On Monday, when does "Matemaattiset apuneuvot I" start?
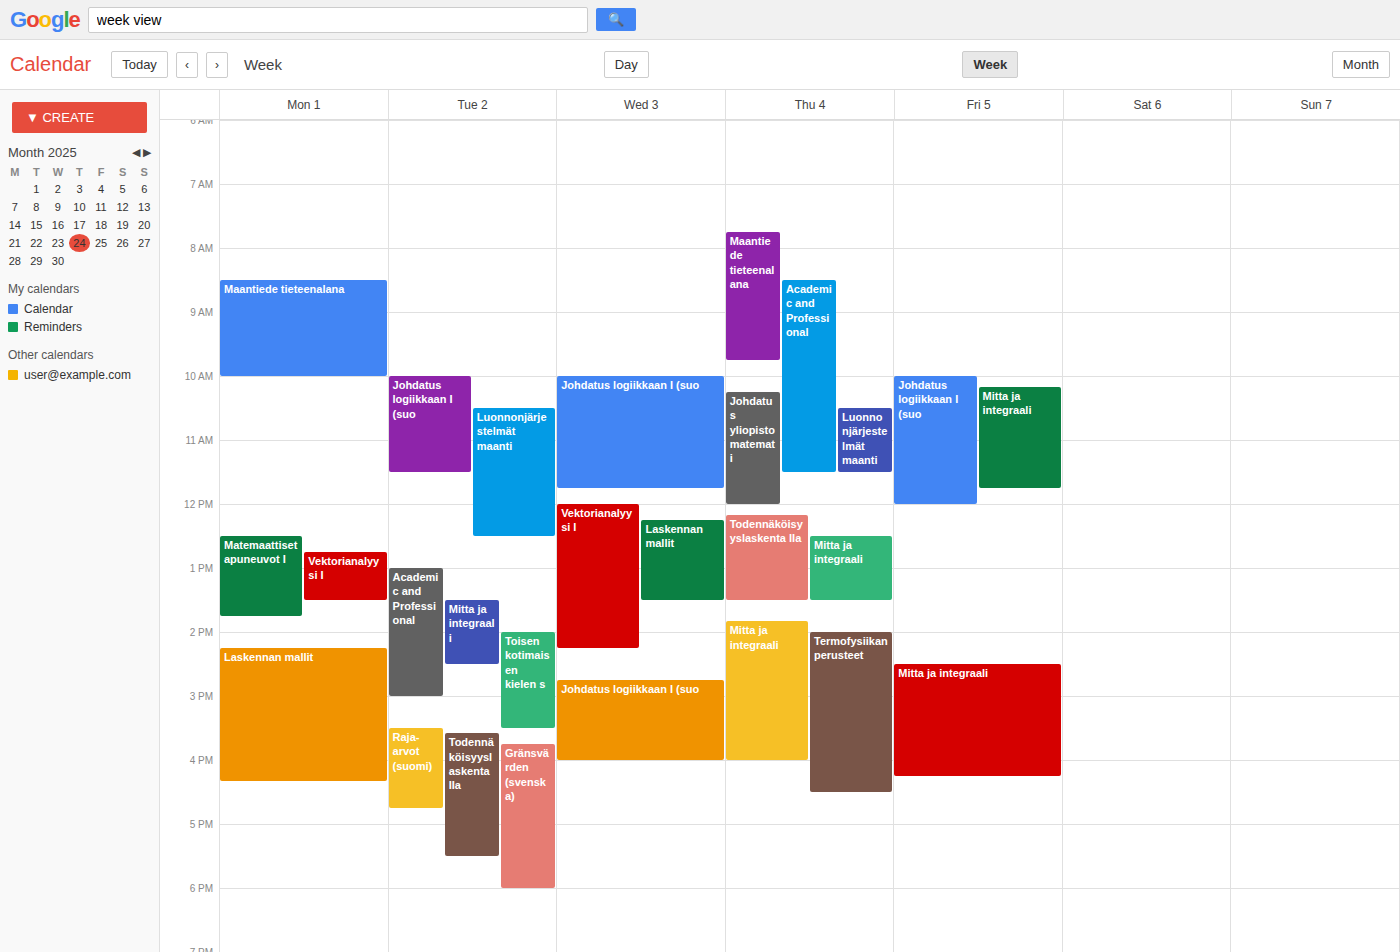
12:30 PM